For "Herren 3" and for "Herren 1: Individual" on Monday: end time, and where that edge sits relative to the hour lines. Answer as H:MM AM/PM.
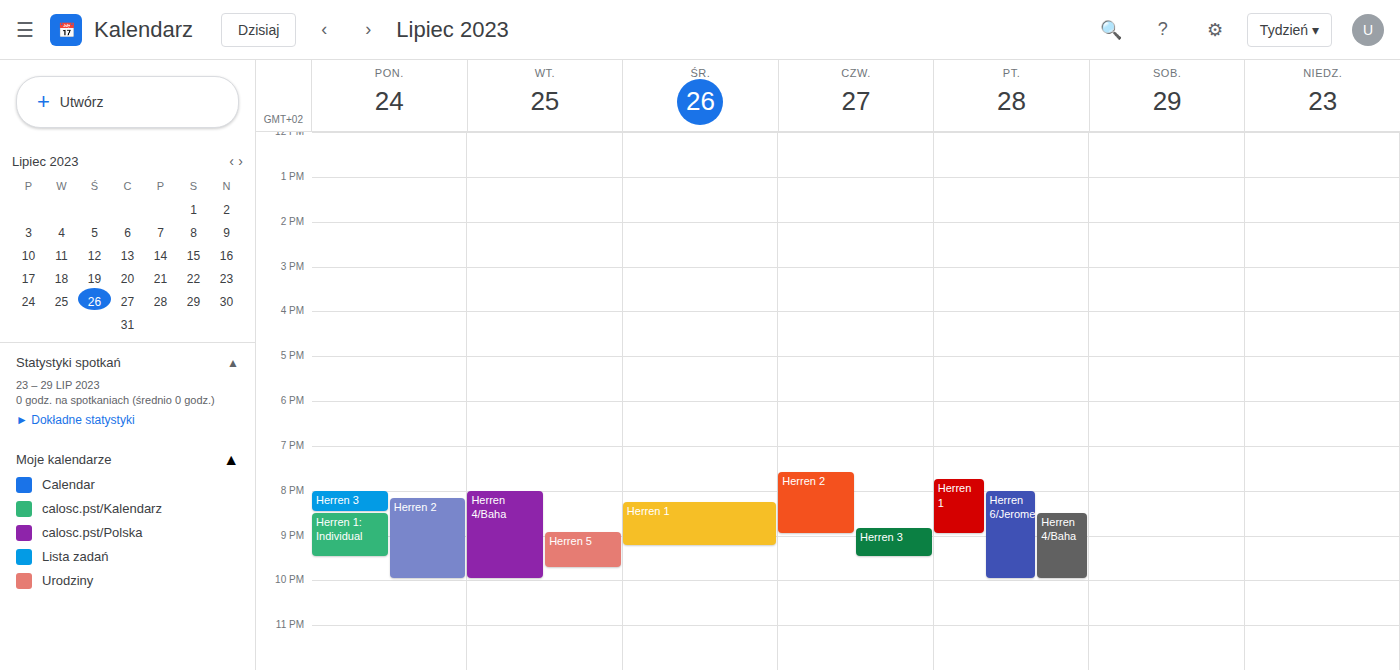
"Herren 3": 8:30 PM, halfway between the 8 PM and 9 PM lines. "Herren 1: Individual": 9:30 PM, halfway between the 9 PM and 10 PM lines.